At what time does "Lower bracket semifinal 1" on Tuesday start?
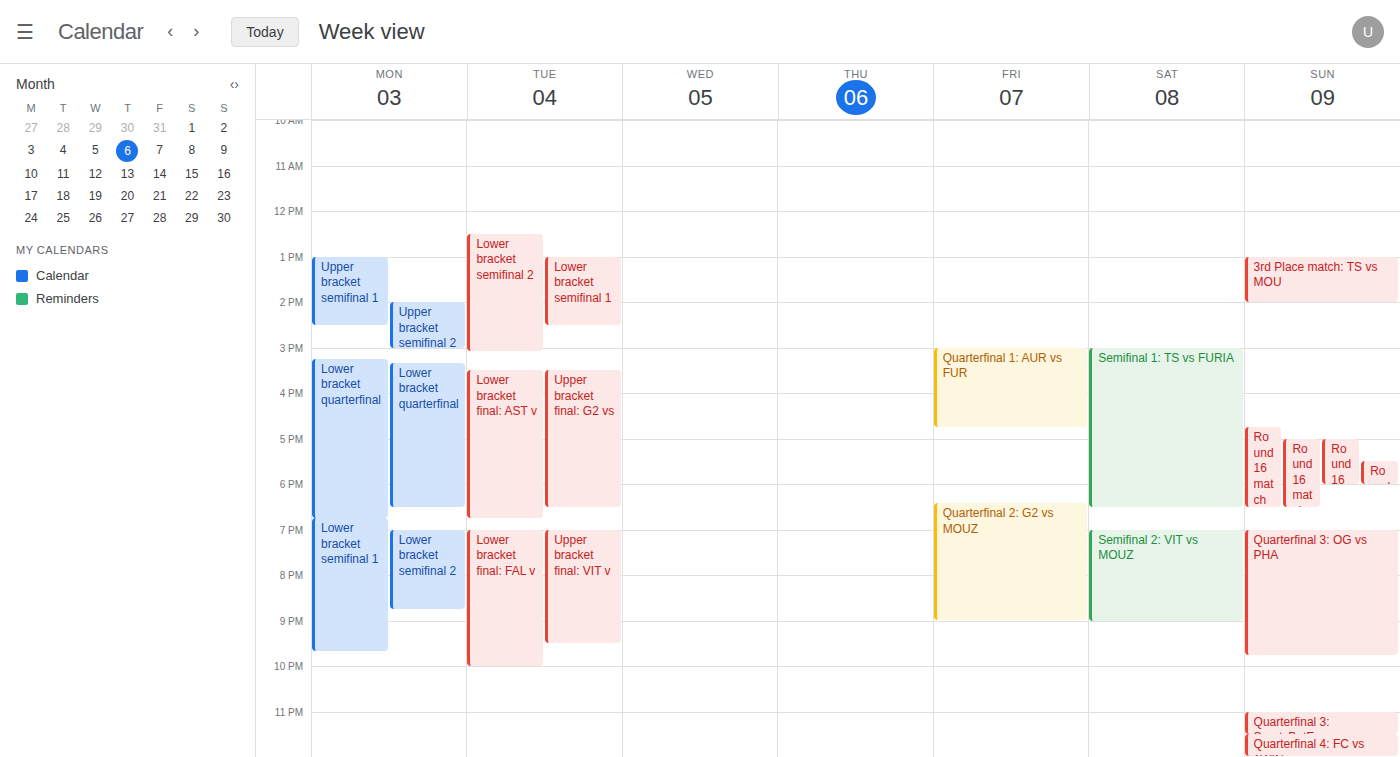
1:00 PM